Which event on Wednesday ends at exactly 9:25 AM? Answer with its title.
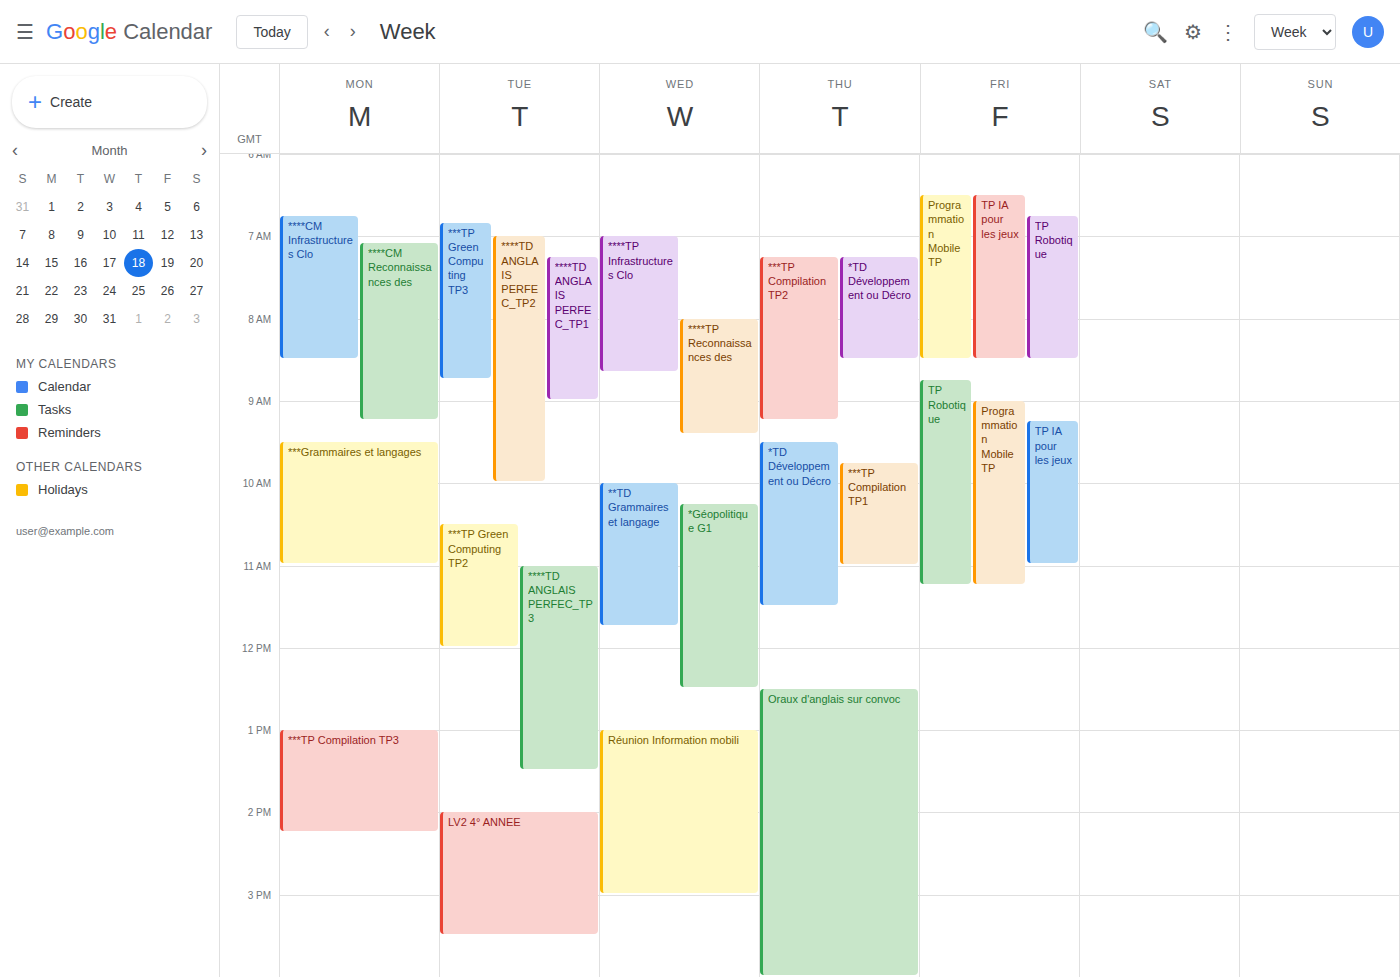
"****TP Reconnaissances des"